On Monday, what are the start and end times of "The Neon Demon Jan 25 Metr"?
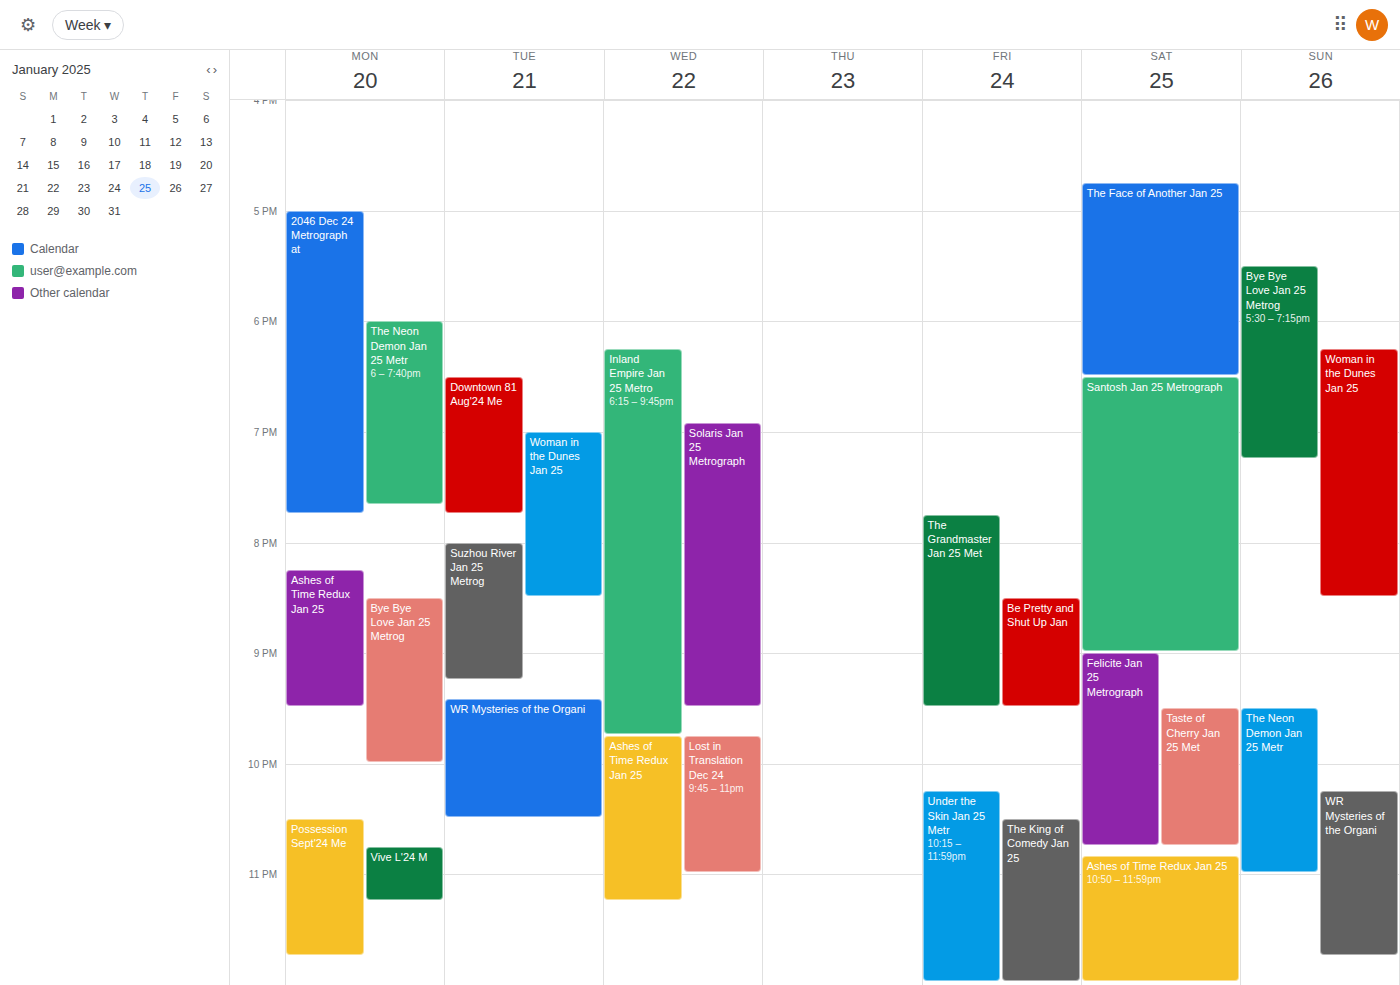
6:00 PM to 7:40 PM